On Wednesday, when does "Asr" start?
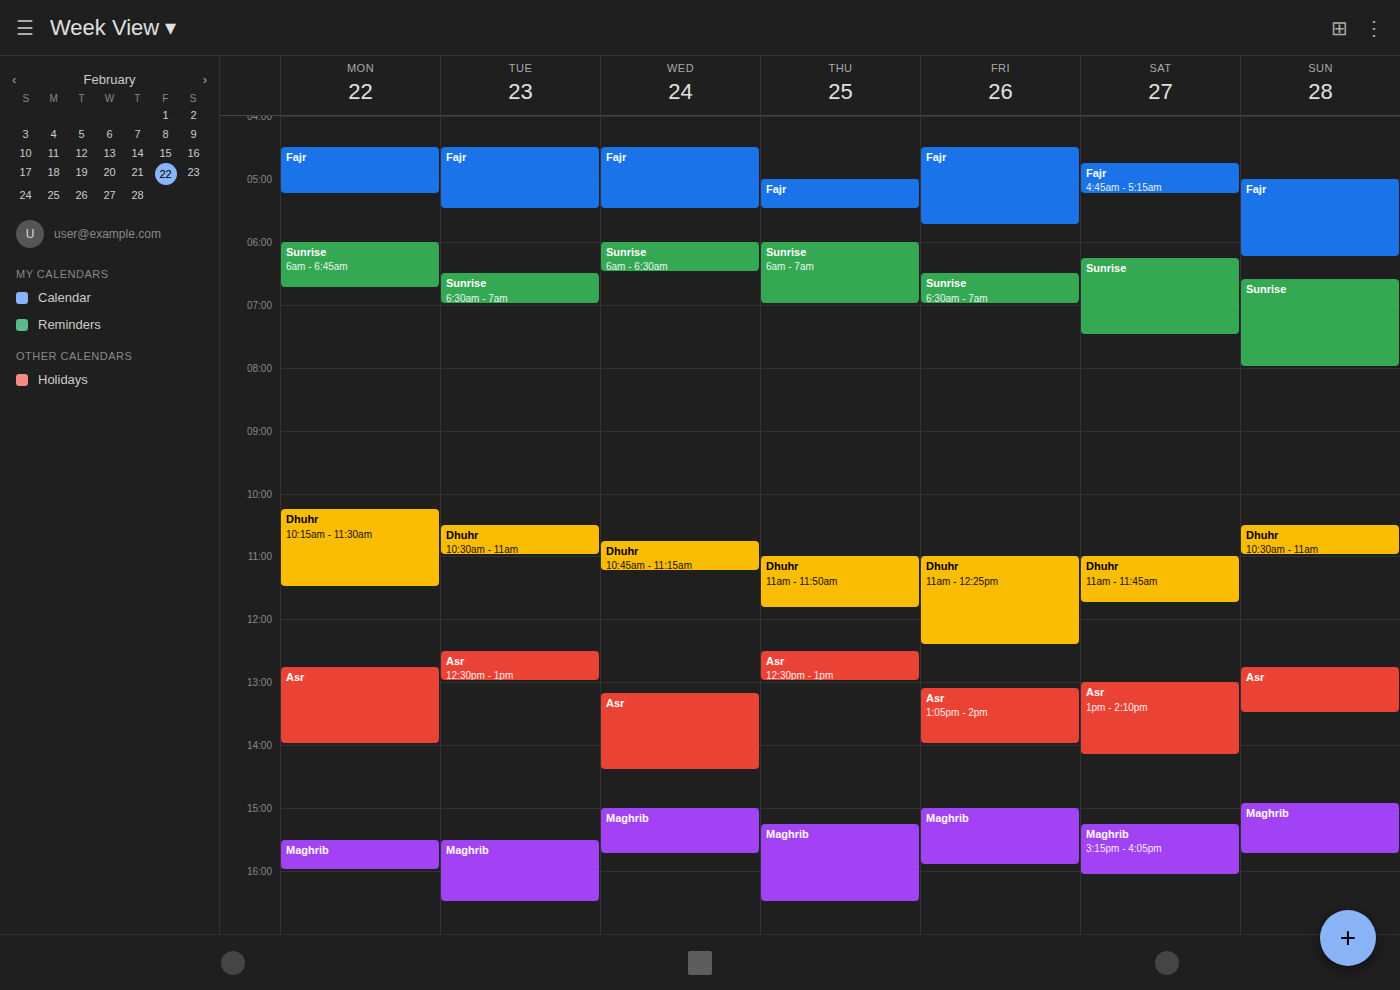
1:10 PM